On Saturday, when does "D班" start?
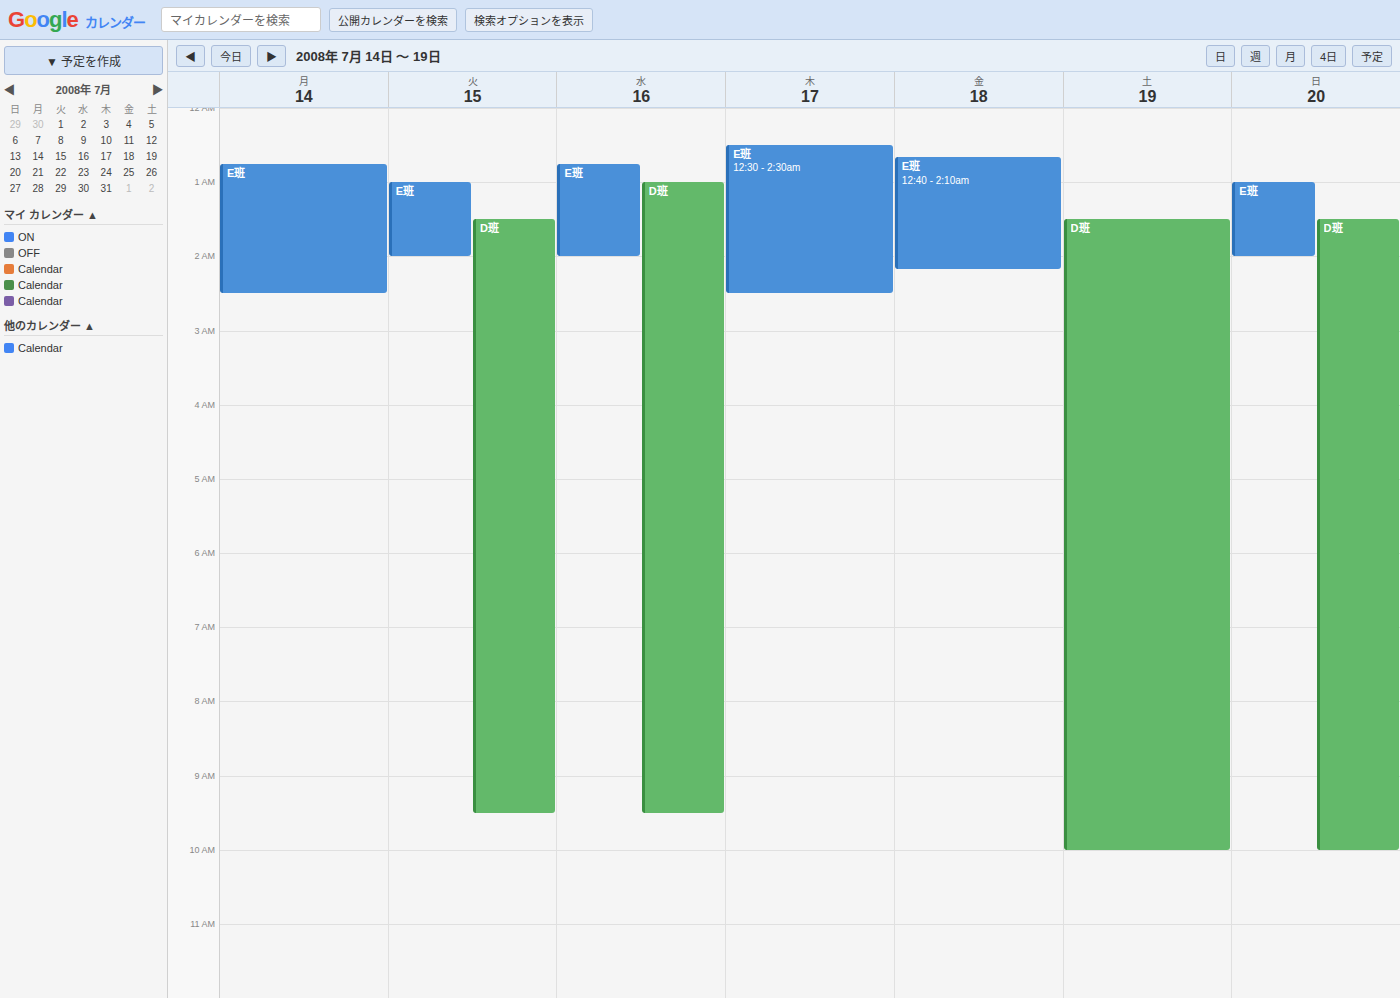
1:30 AM